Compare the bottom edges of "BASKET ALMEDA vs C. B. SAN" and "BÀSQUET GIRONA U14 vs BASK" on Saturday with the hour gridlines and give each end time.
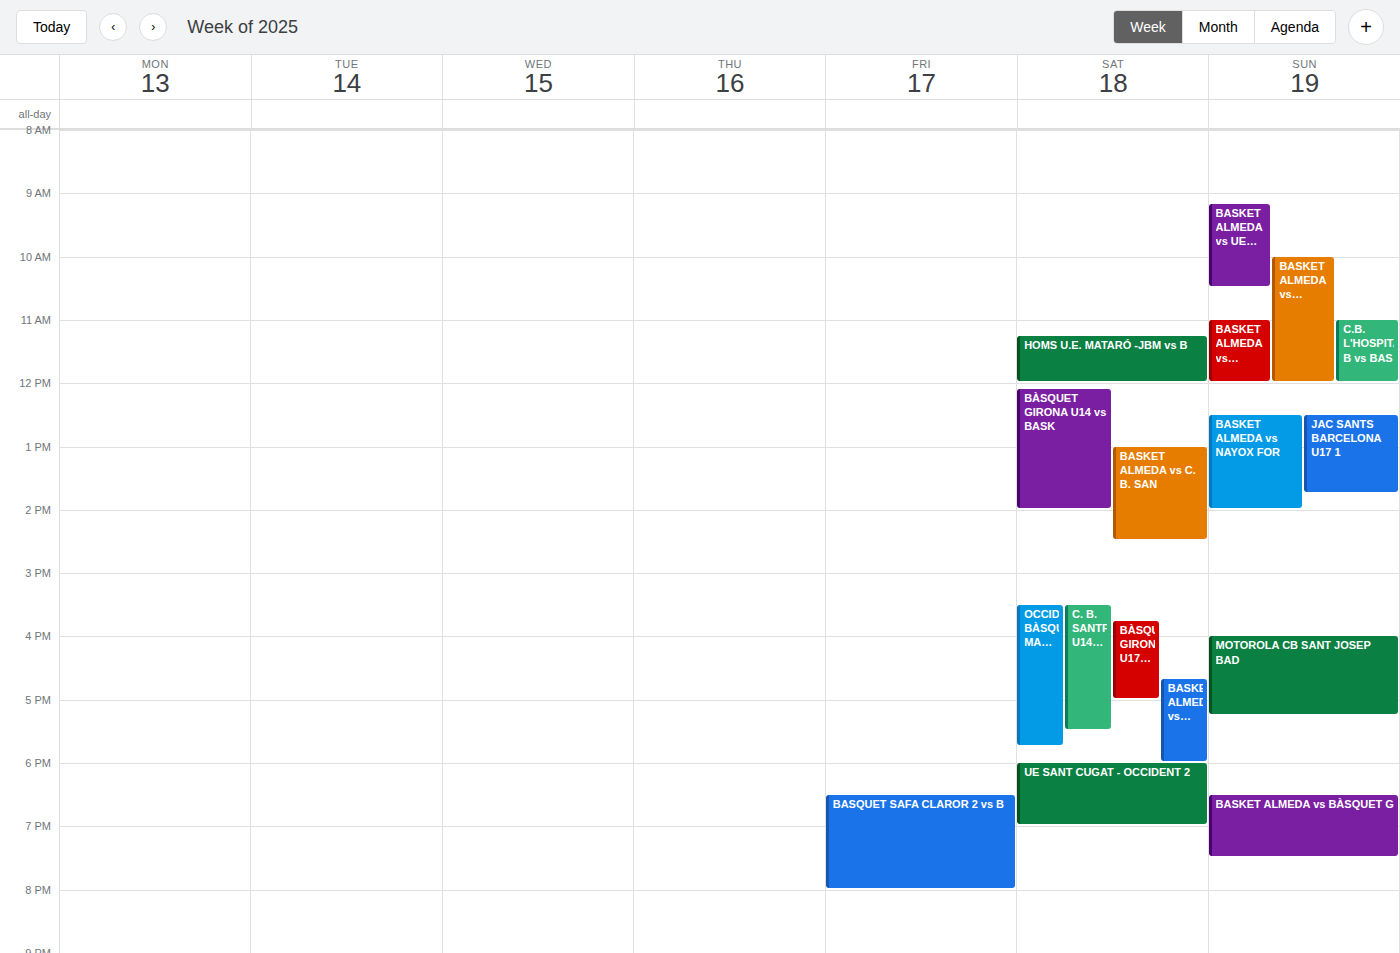
"BASKET ALMEDA vs C. B. SAN": 2:30 PM, halfway between the 2 PM and 3 PM lines. "BÀSQUET GIRONA U14 vs BASK": 2:00 PM, exactly on the 2 PM line.